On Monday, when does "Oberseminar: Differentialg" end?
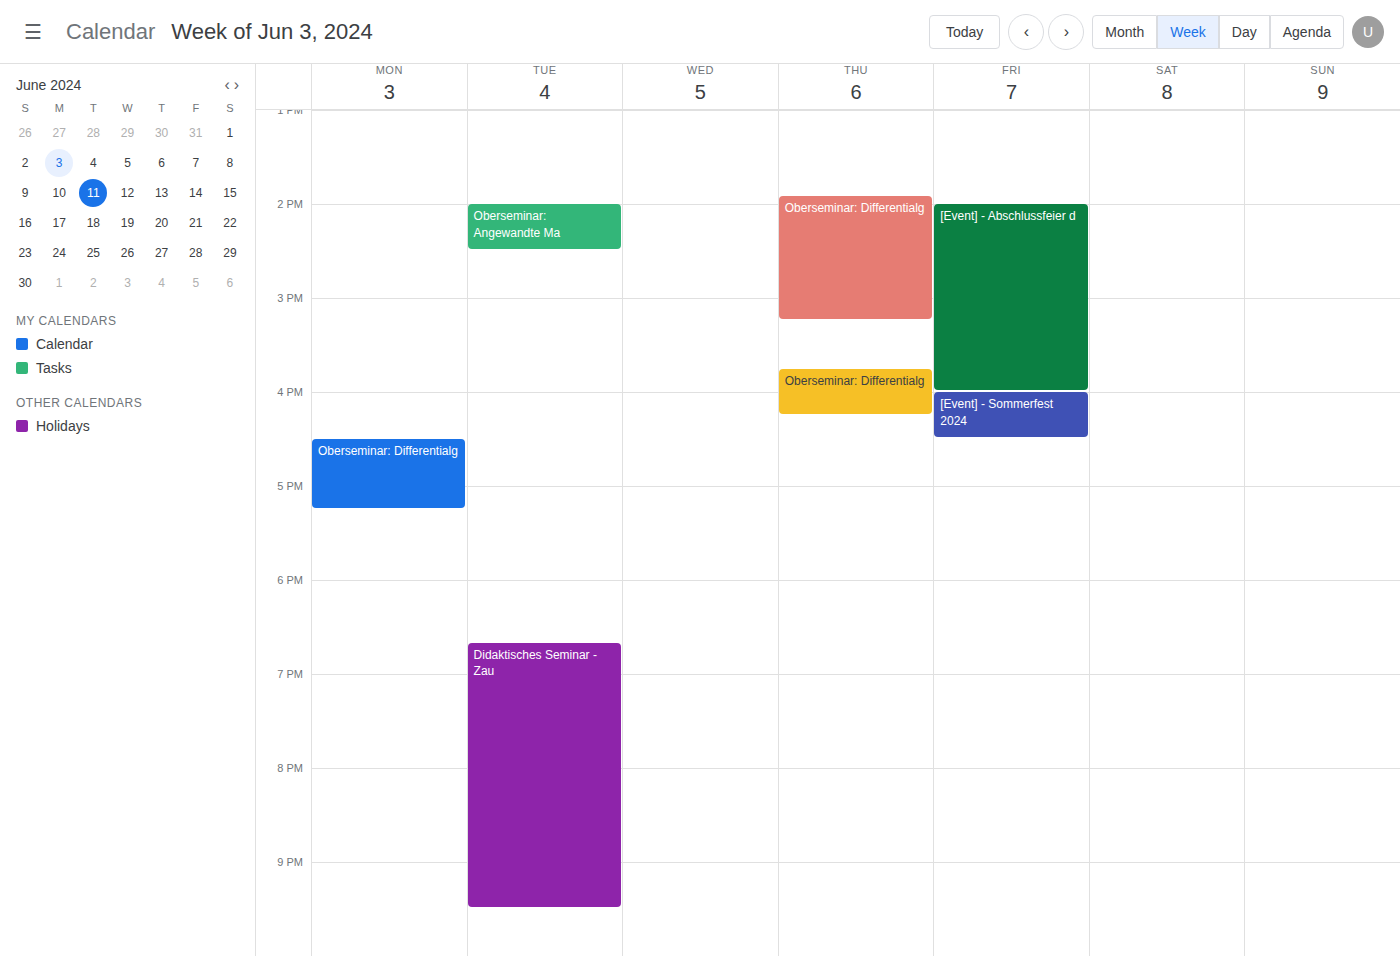
5:15 PM